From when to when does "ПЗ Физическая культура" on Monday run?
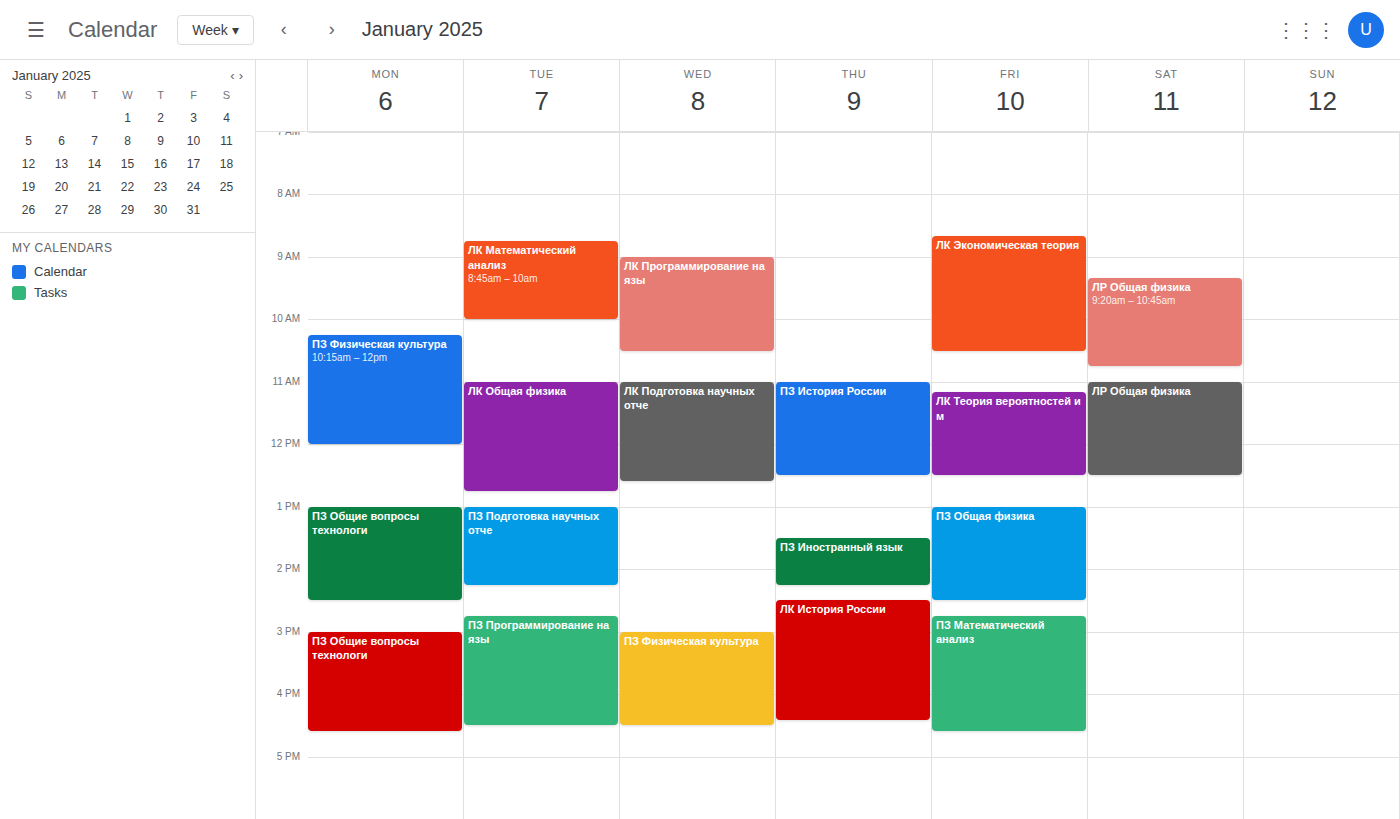
10:15 AM to 12:00 PM